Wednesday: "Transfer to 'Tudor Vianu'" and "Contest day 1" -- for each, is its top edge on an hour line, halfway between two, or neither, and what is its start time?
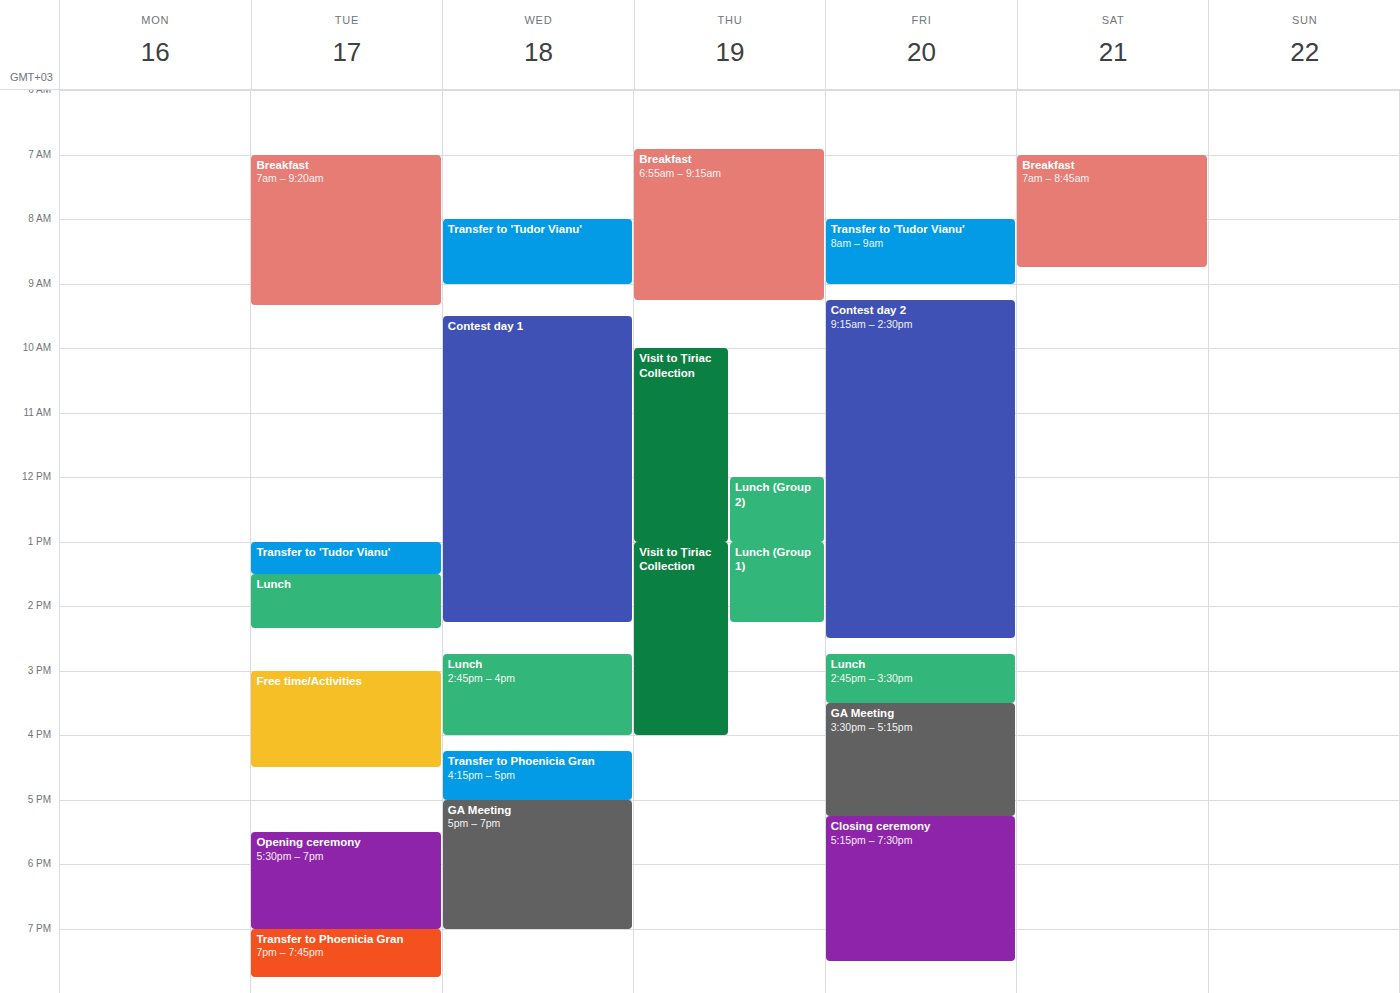
"Transfer to 'Tudor Vianu'": 08:00, exactly on the 08:00 line. "Contest day 1": 09:30, halfway between the 09:00 and 10:00 lines.